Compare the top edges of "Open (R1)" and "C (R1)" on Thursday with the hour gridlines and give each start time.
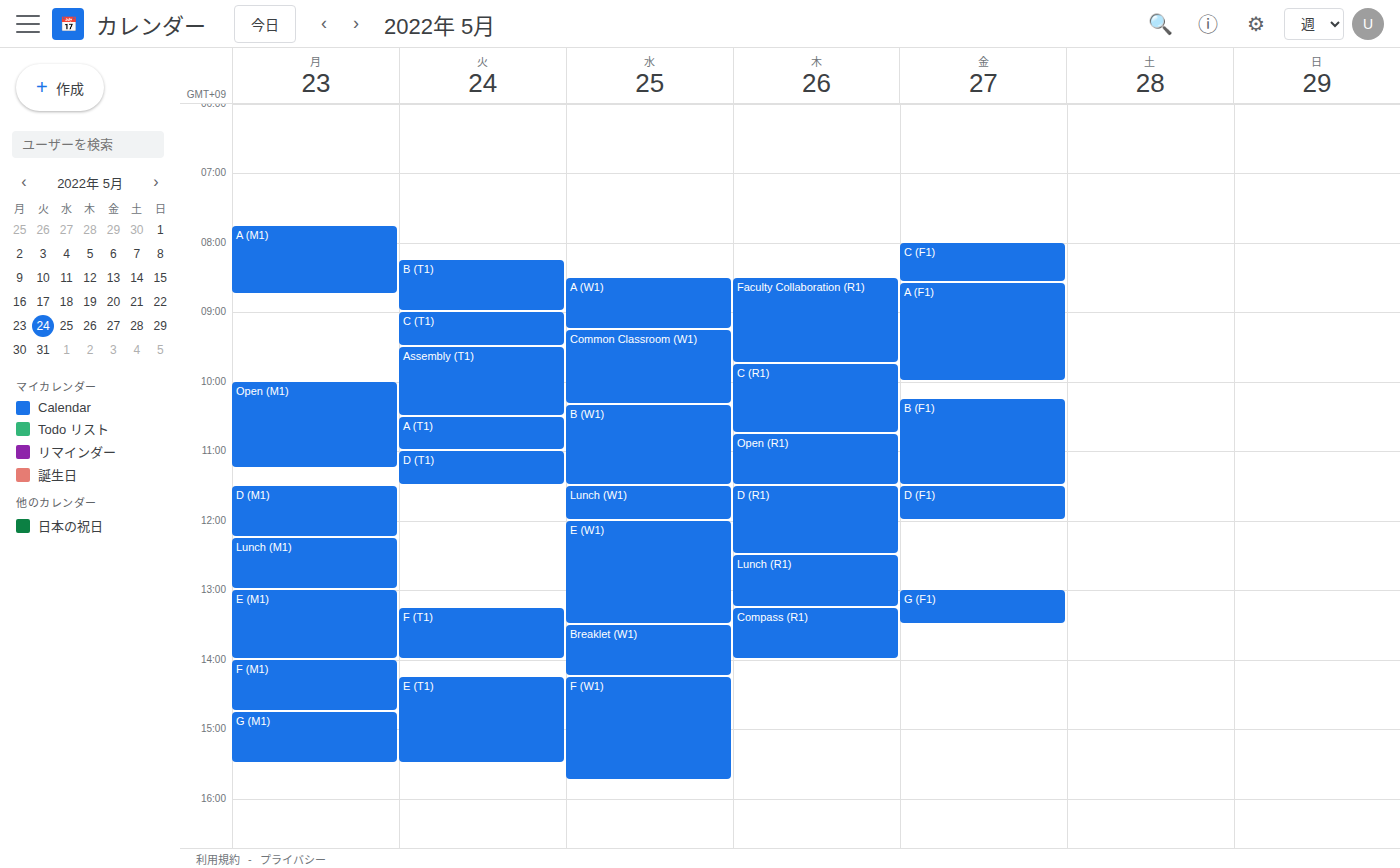
"Open (R1)": 10:45 AM, neither: three quarters of the way from the 10 AM line to the 11 AM line. "C (R1)": 9:45 AM, neither: three quarters of the way from the 9 AM line to the 10 AM line.